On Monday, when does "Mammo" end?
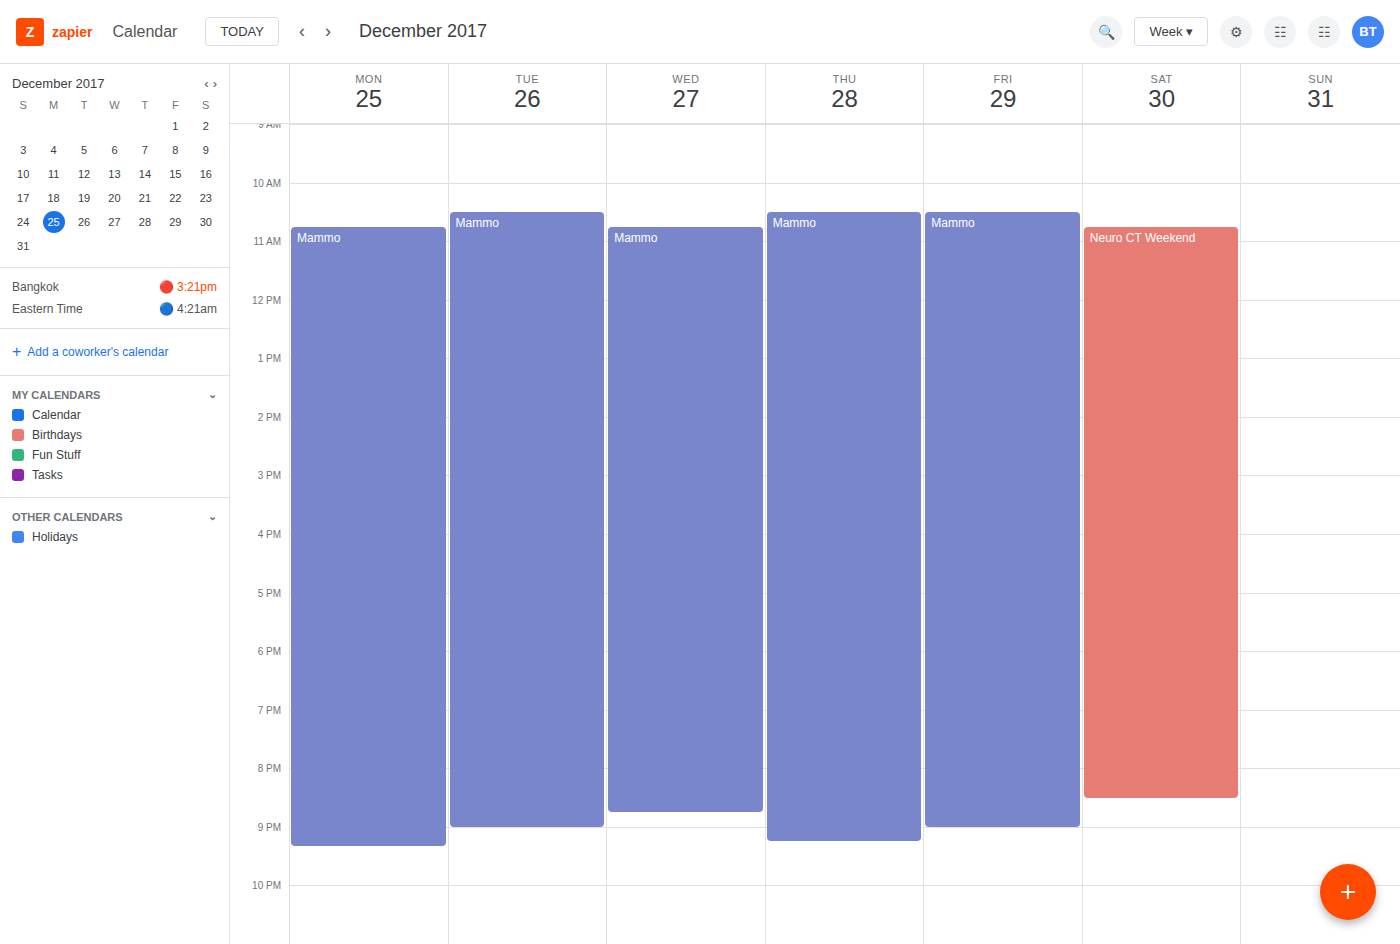
9:20 PM